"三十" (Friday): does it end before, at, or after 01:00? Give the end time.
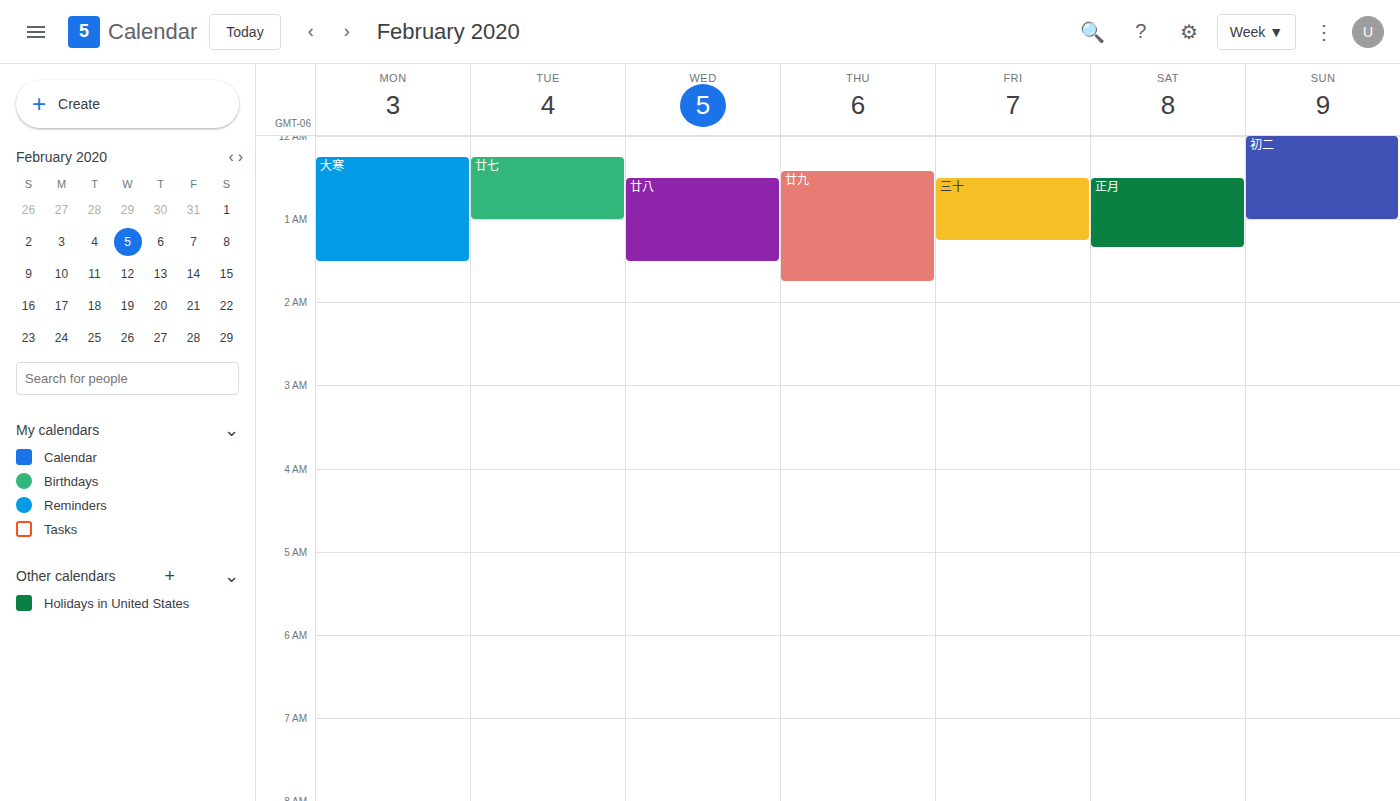
01:15 -- after 01:00, 15 minutes below the 01:00 line.